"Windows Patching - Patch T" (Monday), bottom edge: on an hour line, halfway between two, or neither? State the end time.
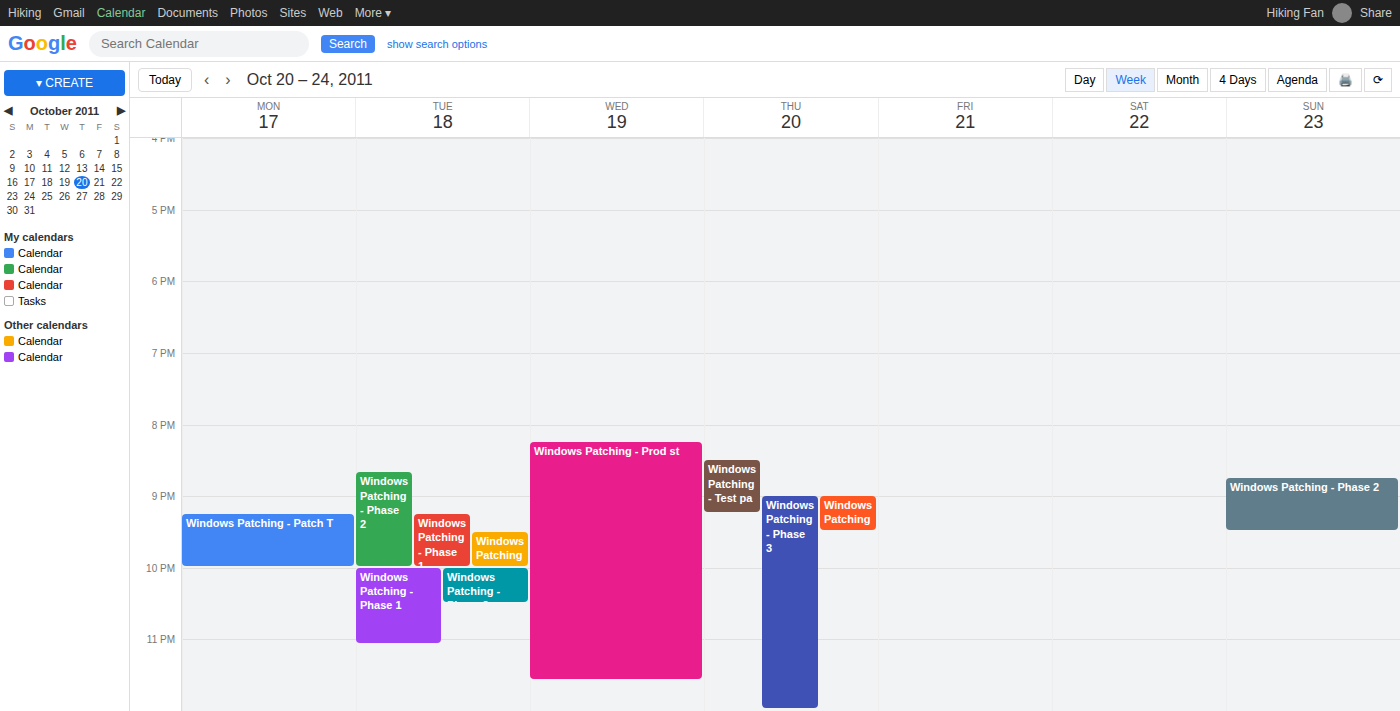
10:00 PM -- exactly on the 10 PM line.